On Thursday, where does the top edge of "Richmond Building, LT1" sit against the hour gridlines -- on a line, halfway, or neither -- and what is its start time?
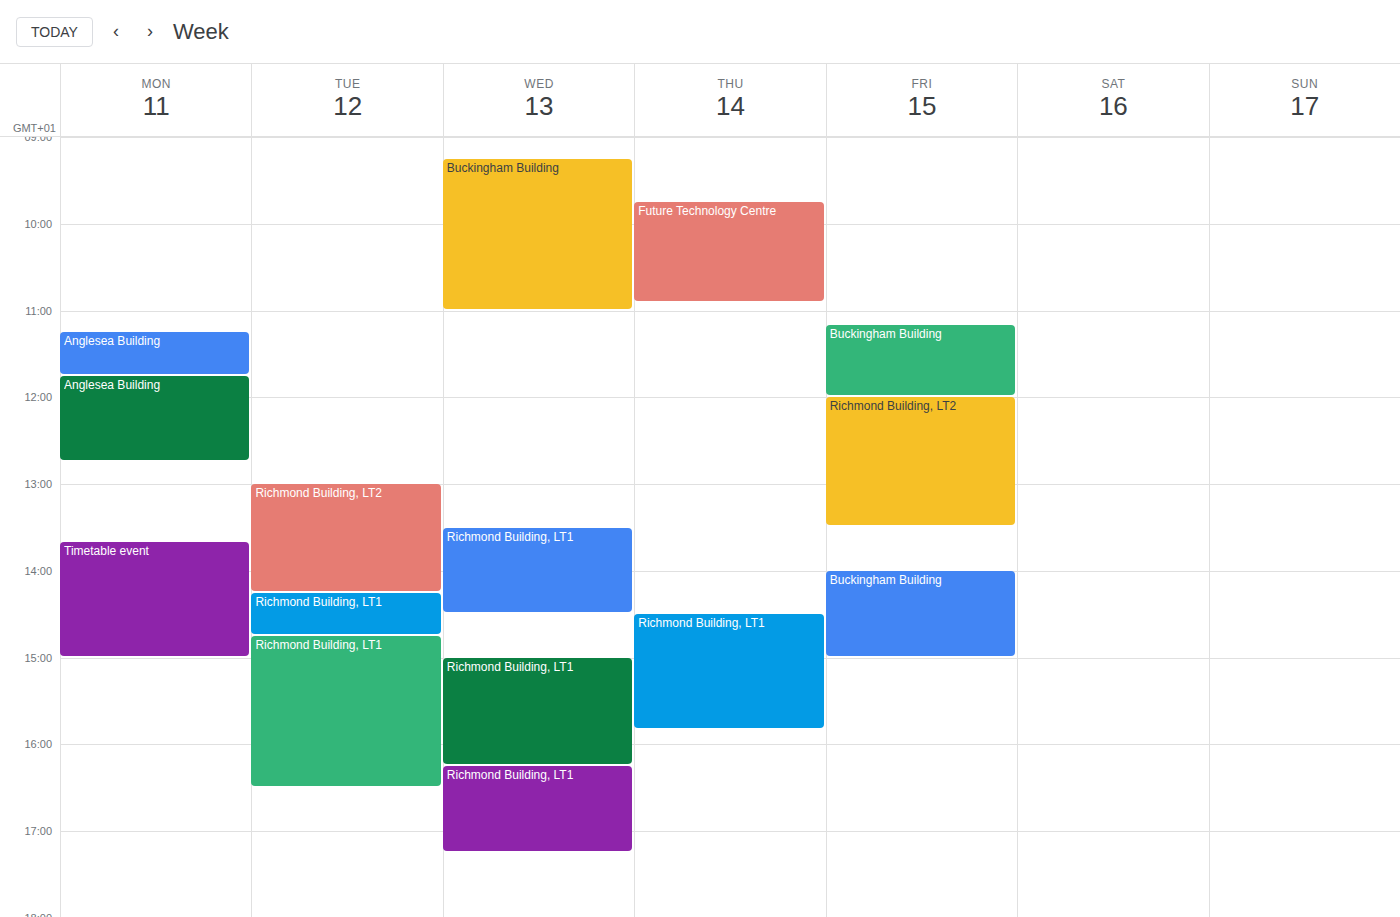
2:30 PM -- halfway between the 2 PM and 3 PM lines.